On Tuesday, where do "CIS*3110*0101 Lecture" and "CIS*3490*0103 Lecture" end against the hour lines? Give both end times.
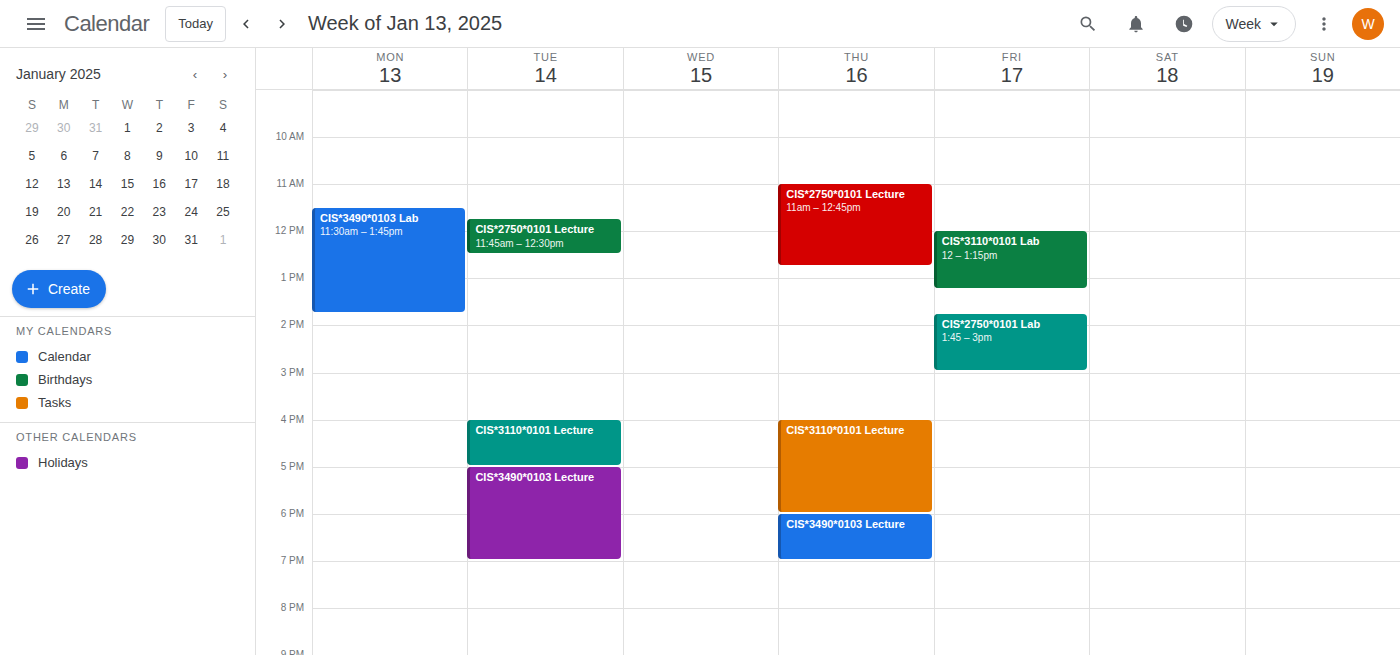
"CIS*3110*0101 Lecture": 5:00 PM, exactly on the 5 PM line. "CIS*3490*0103 Lecture": 7:00 PM, exactly on the 7 PM line.